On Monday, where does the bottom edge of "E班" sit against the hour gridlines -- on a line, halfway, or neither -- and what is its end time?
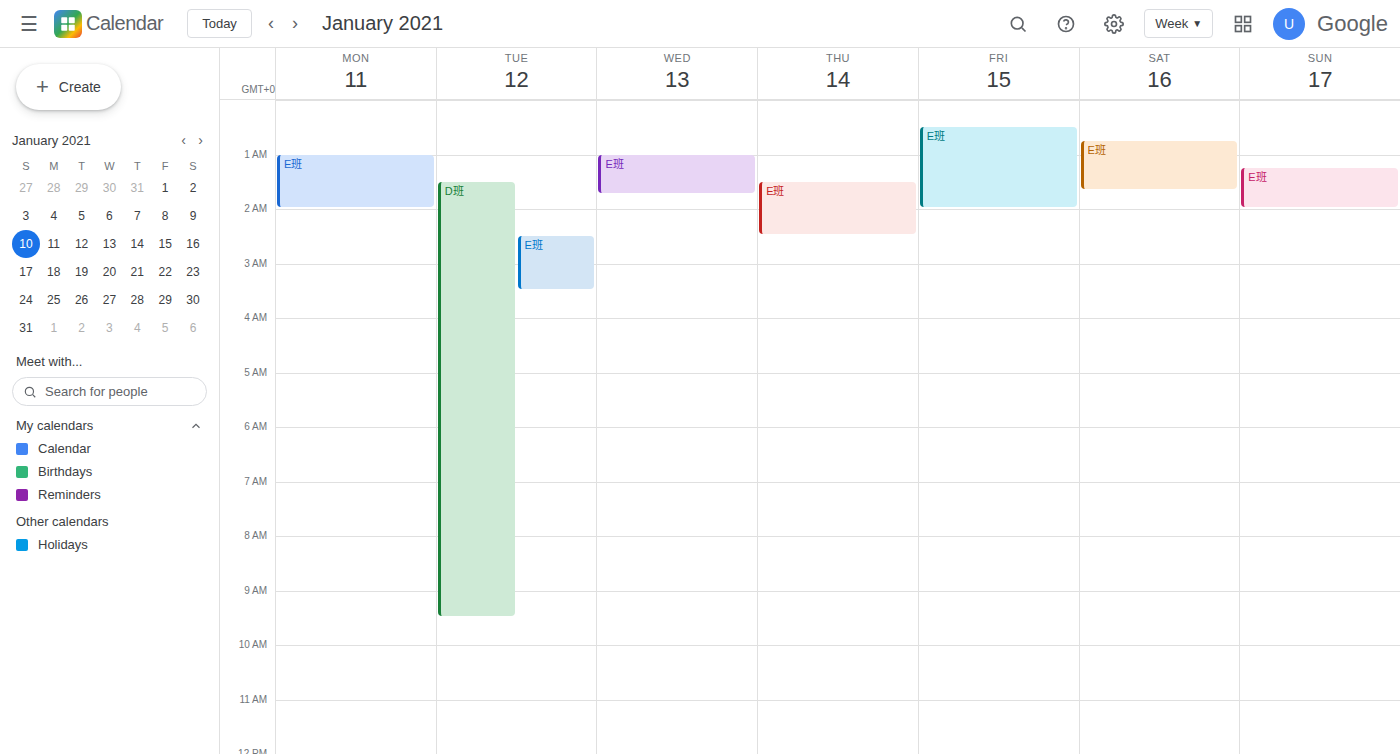
2:00 AM -- exactly on the 2 AM line.